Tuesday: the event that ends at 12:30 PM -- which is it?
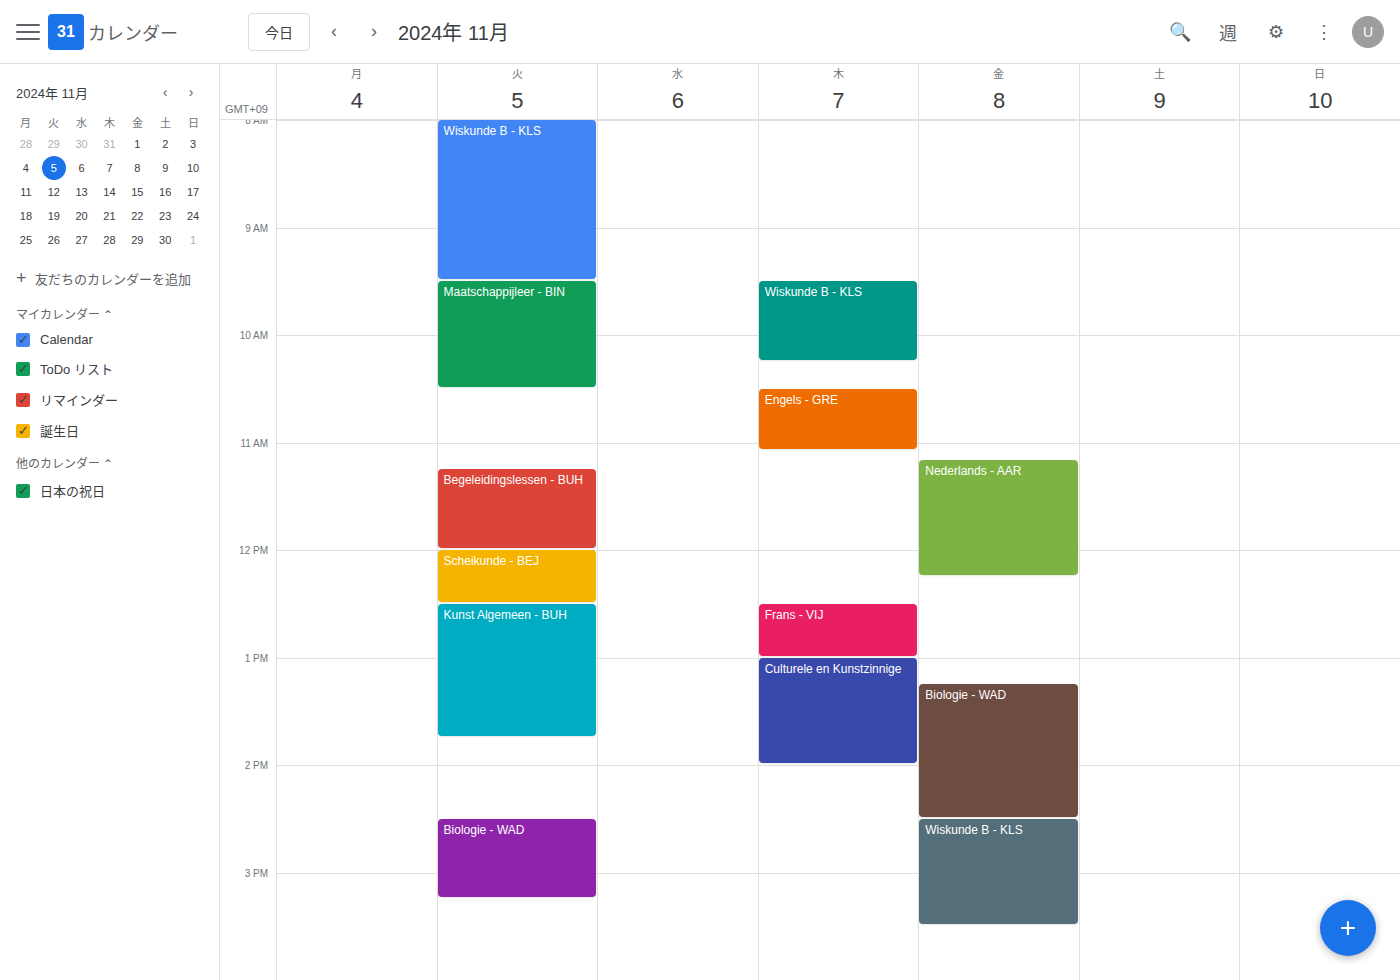
"Scheikunde - BEJ"